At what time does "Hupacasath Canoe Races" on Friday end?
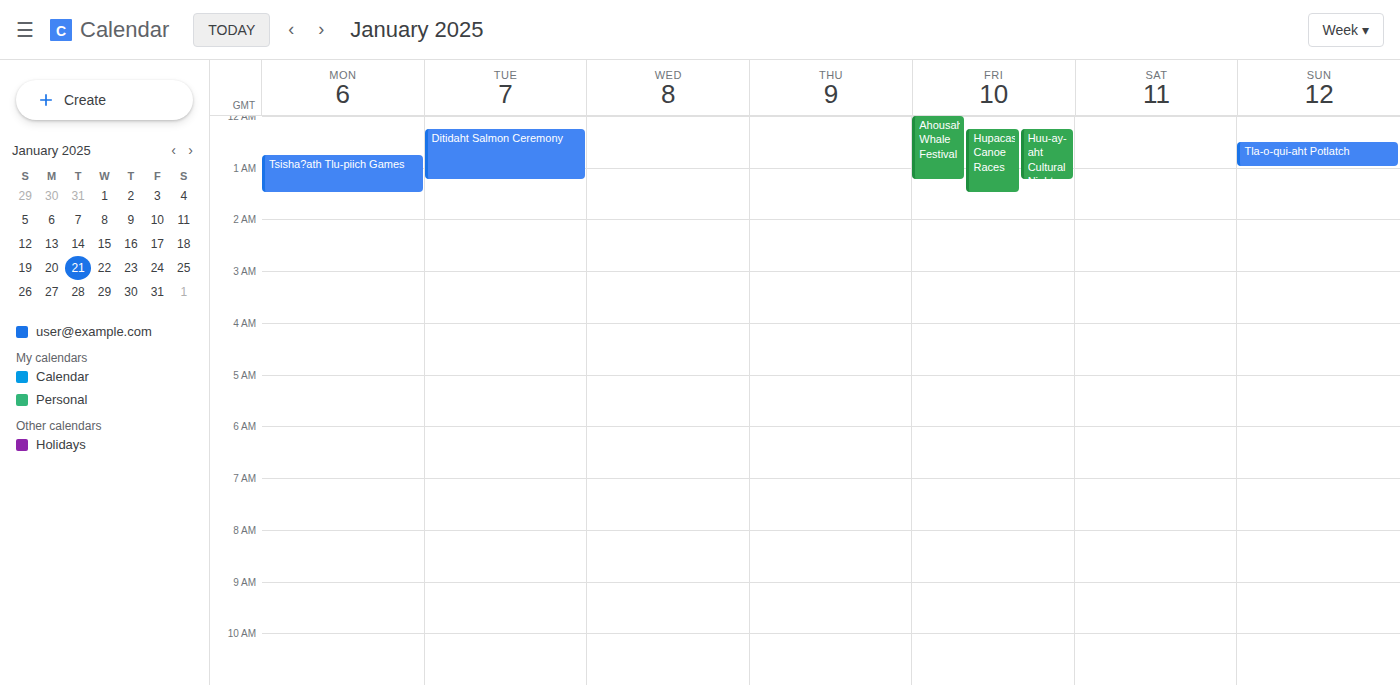
1:30 AM